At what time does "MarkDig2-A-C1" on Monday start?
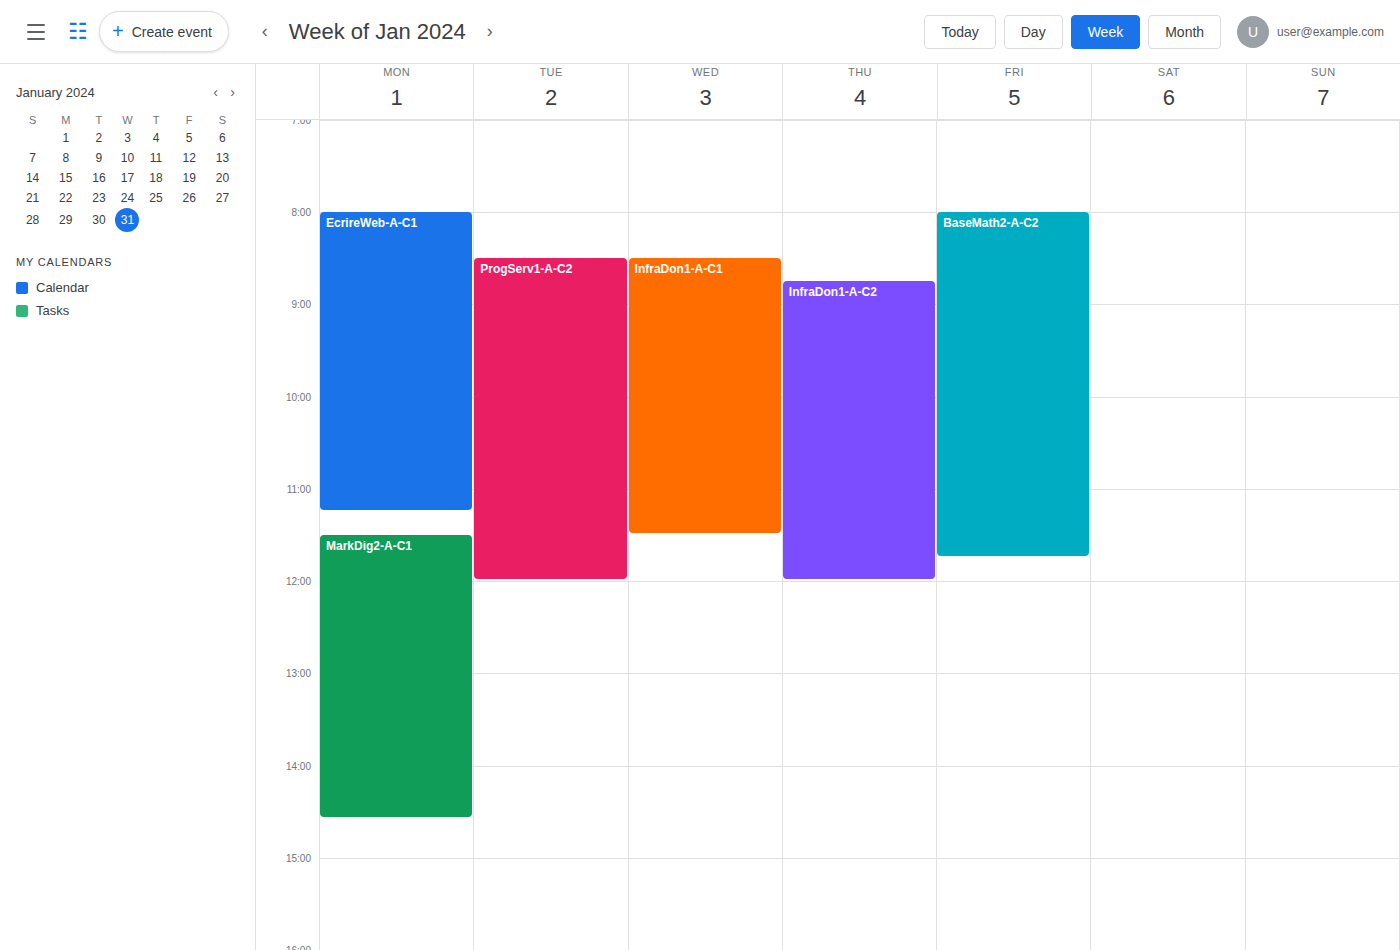
11:30 AM